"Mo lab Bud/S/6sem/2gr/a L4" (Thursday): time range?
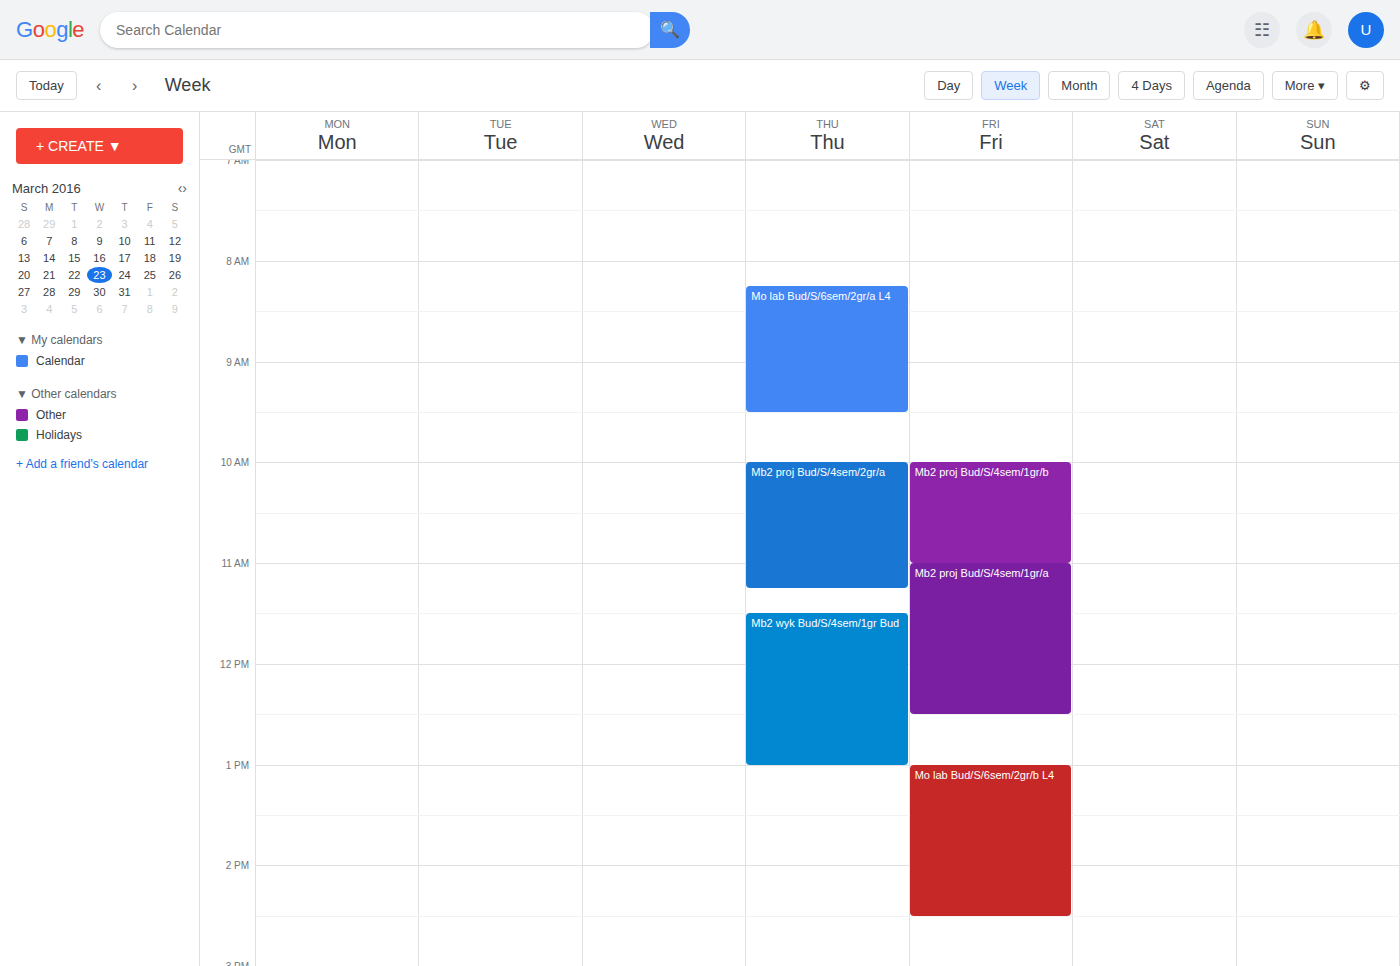
08:15 to 09:30